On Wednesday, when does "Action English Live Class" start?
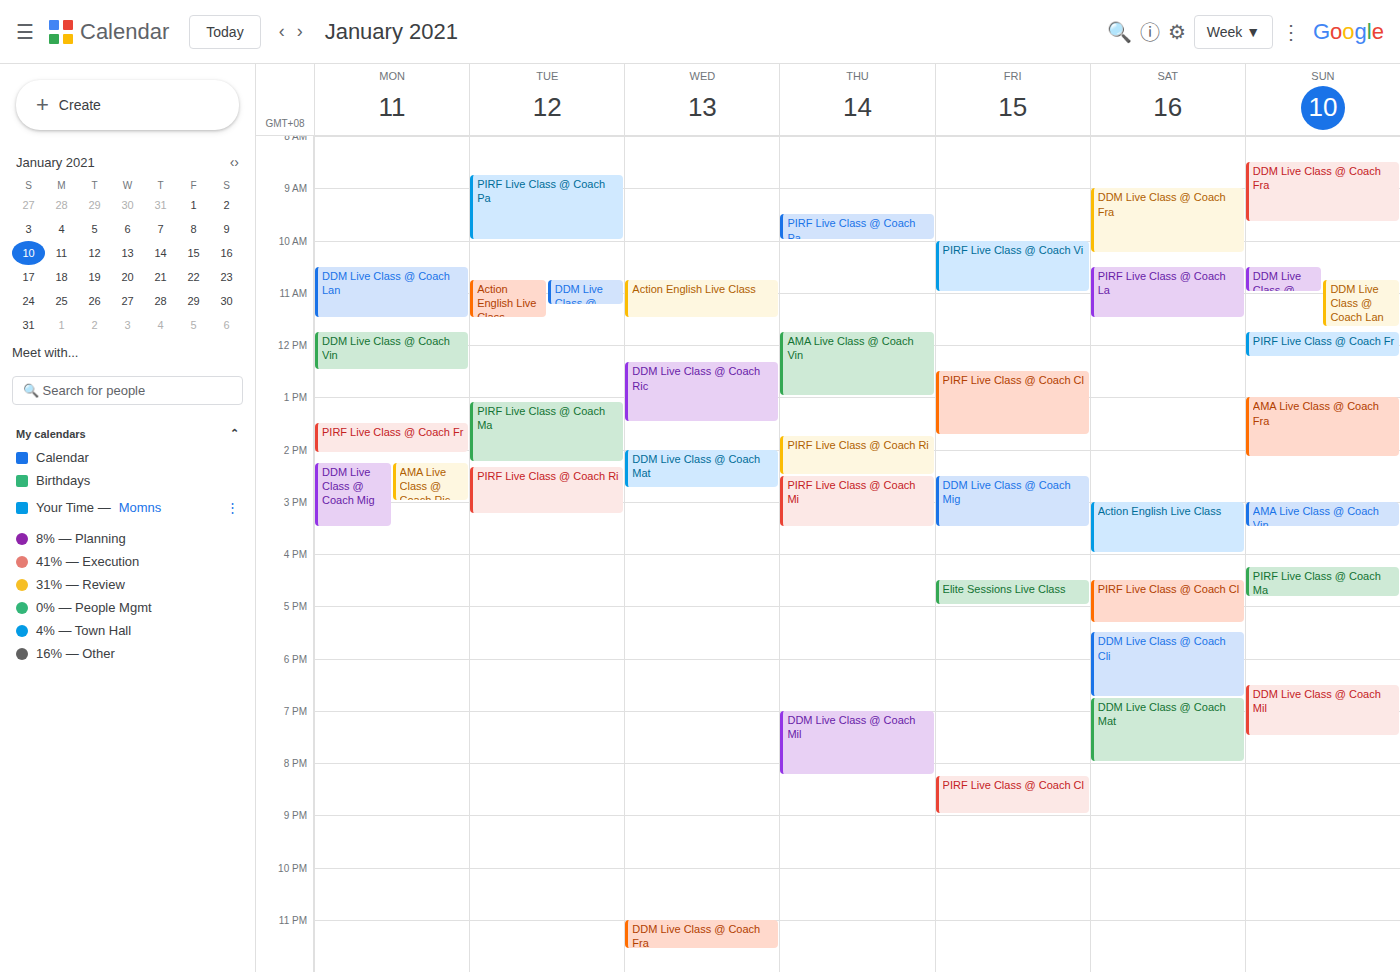
10:45